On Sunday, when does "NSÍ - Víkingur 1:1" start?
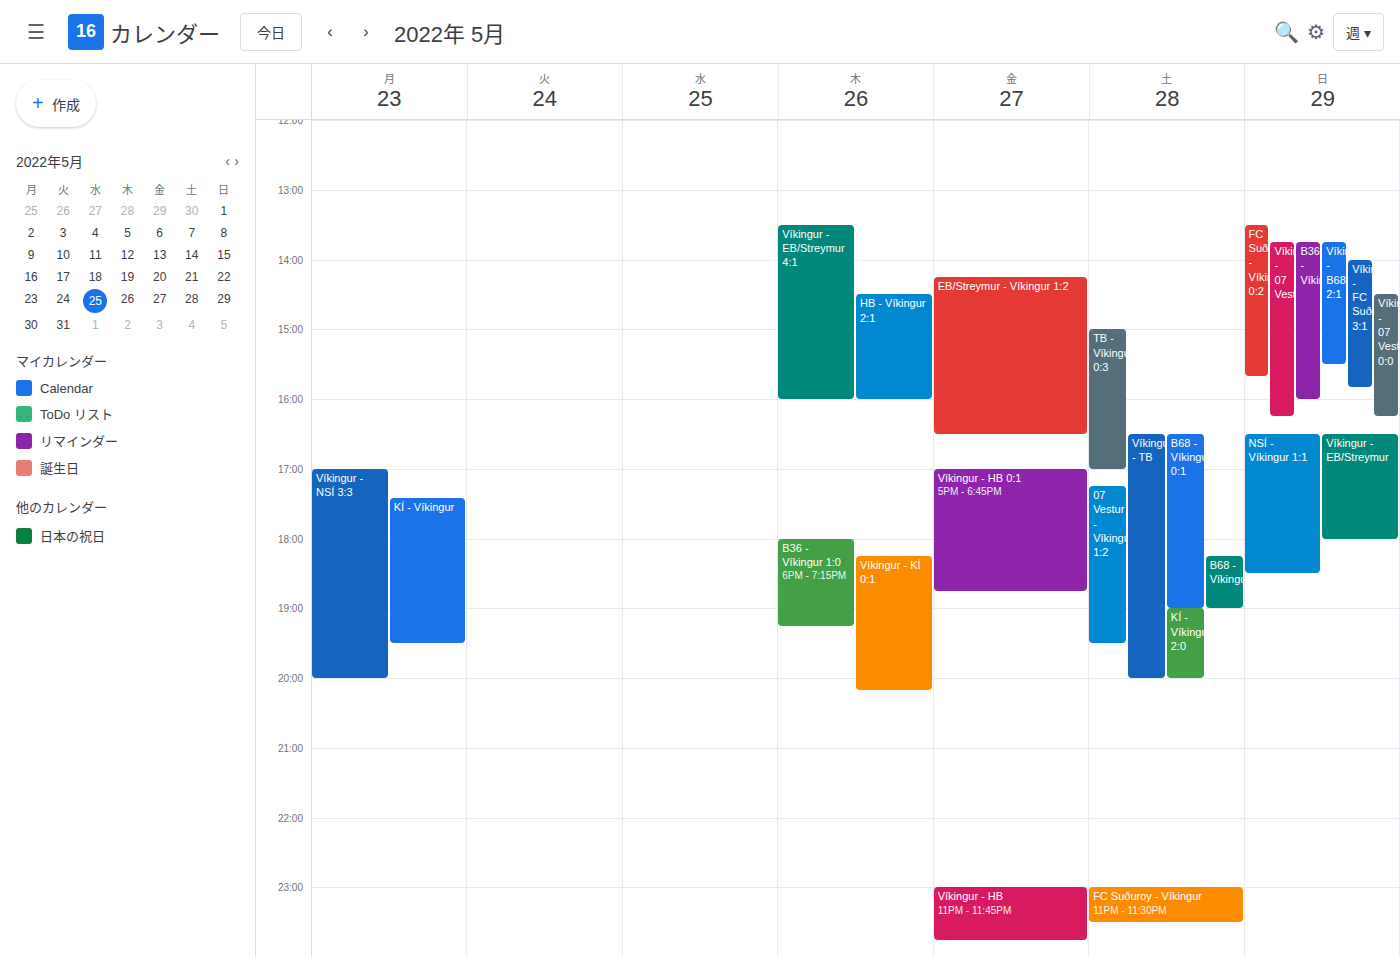
4:30 PM